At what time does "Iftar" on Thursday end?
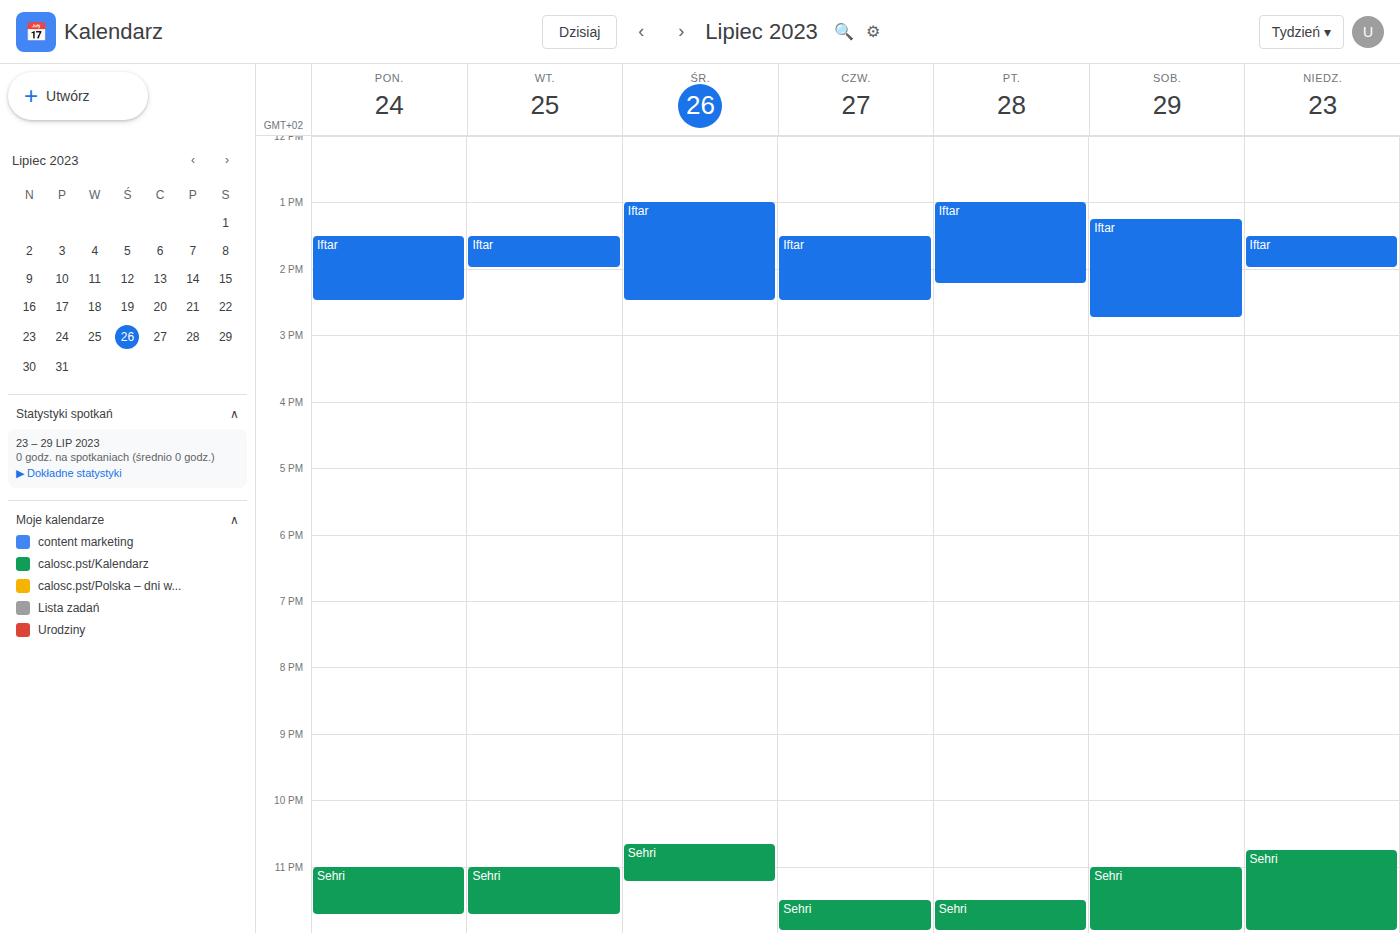
14:30